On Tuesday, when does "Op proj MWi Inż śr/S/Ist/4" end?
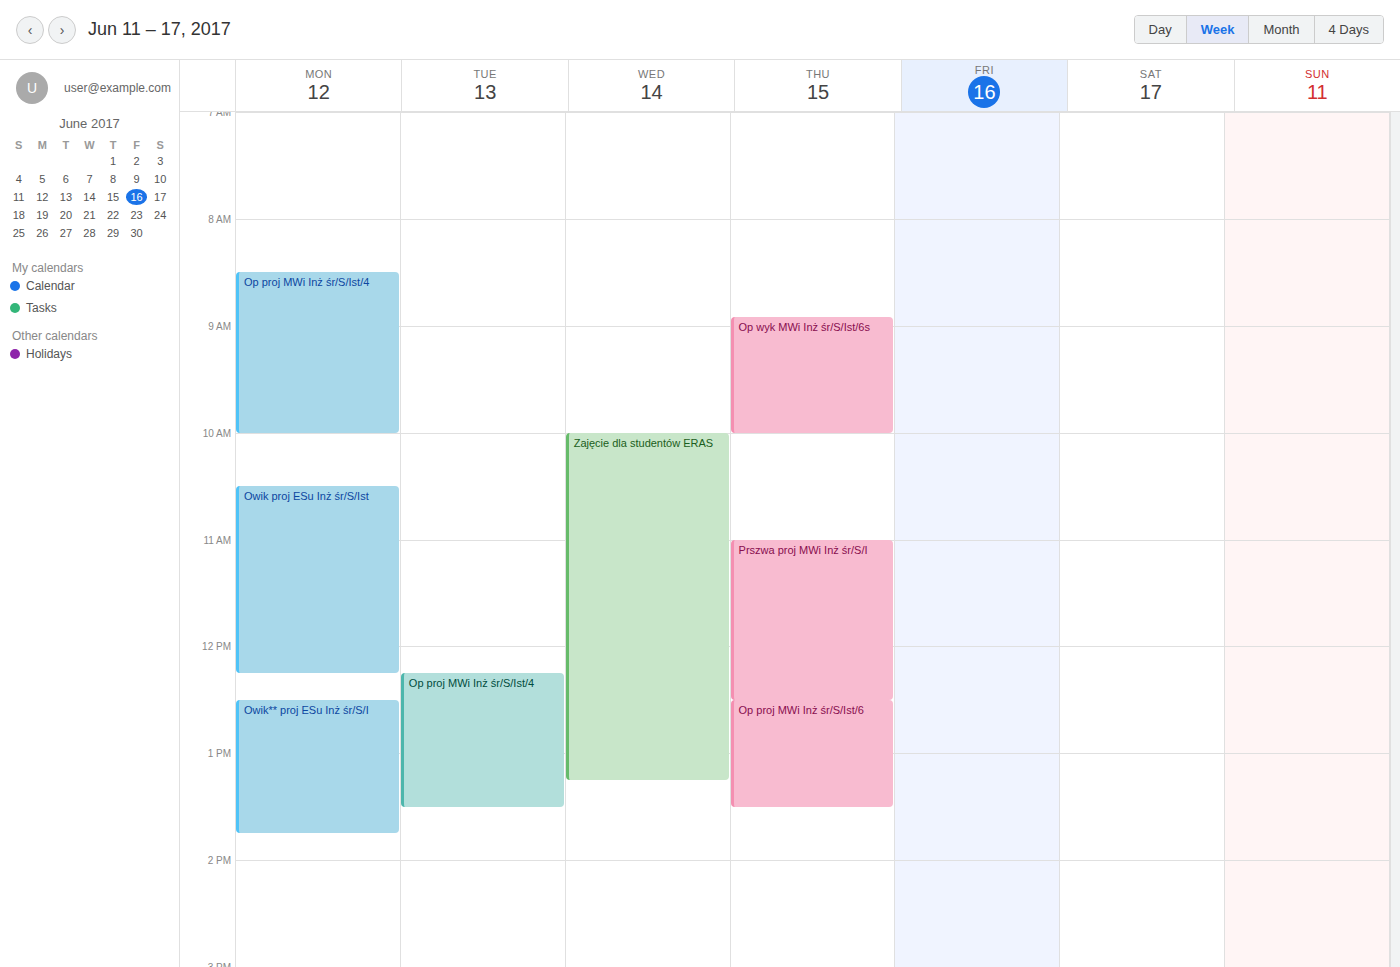
1:30 PM